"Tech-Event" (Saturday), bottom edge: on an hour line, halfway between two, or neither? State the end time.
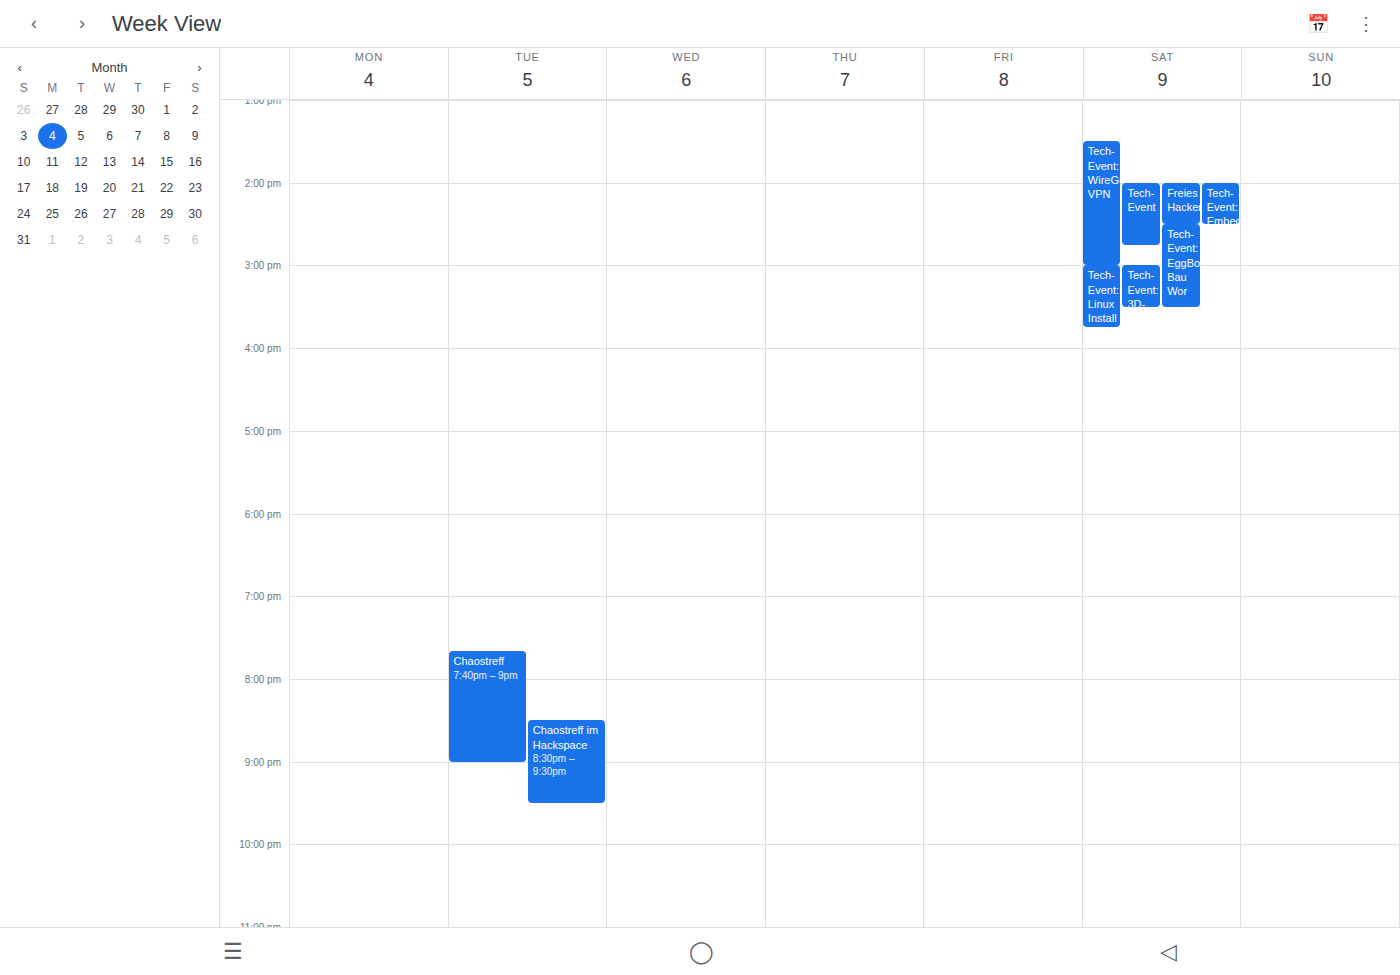
2:45 PM -- neither: three quarters of the way from the 2 PM line to the 3 PM line.